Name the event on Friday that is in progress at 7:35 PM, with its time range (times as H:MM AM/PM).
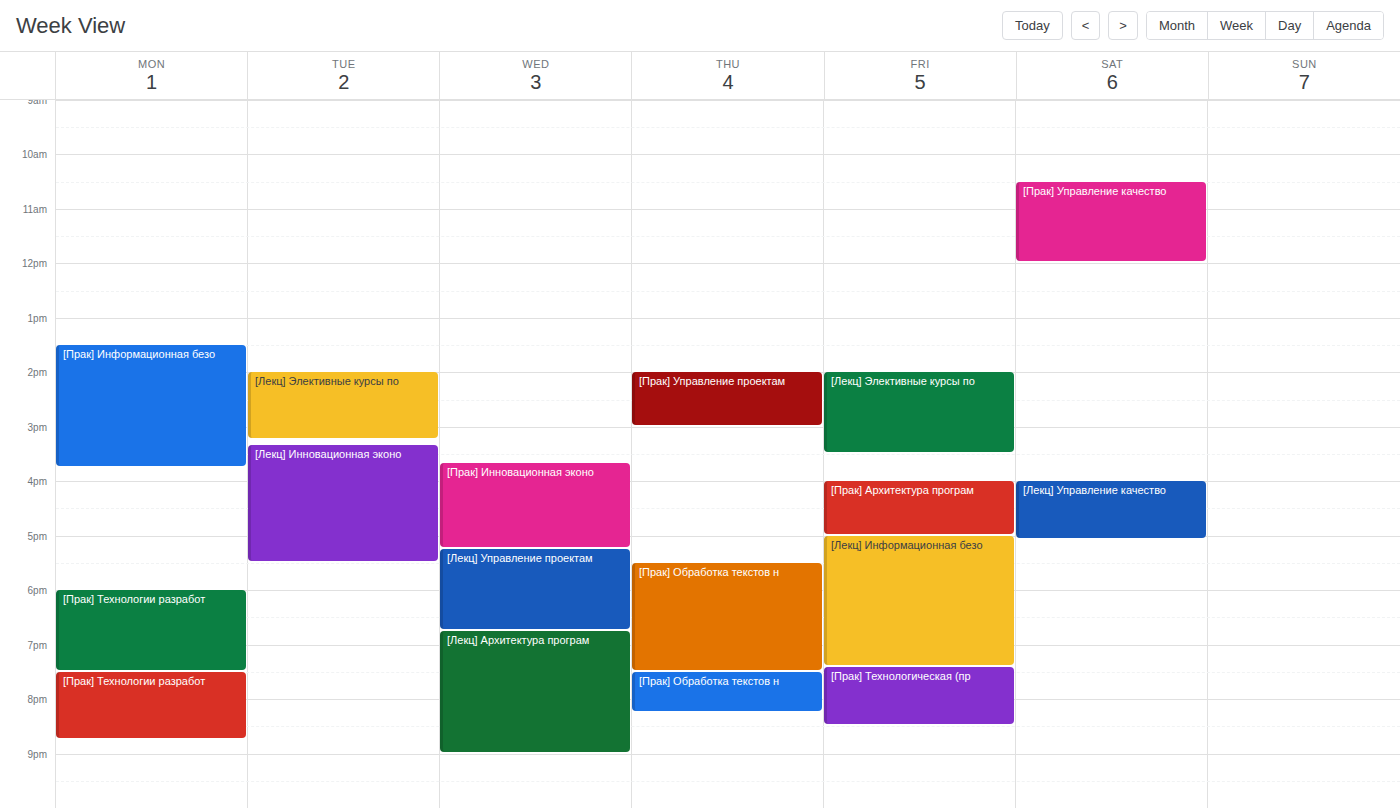
"[Прак] Технологическая (пр", 7:25 PM to 8:30 PM